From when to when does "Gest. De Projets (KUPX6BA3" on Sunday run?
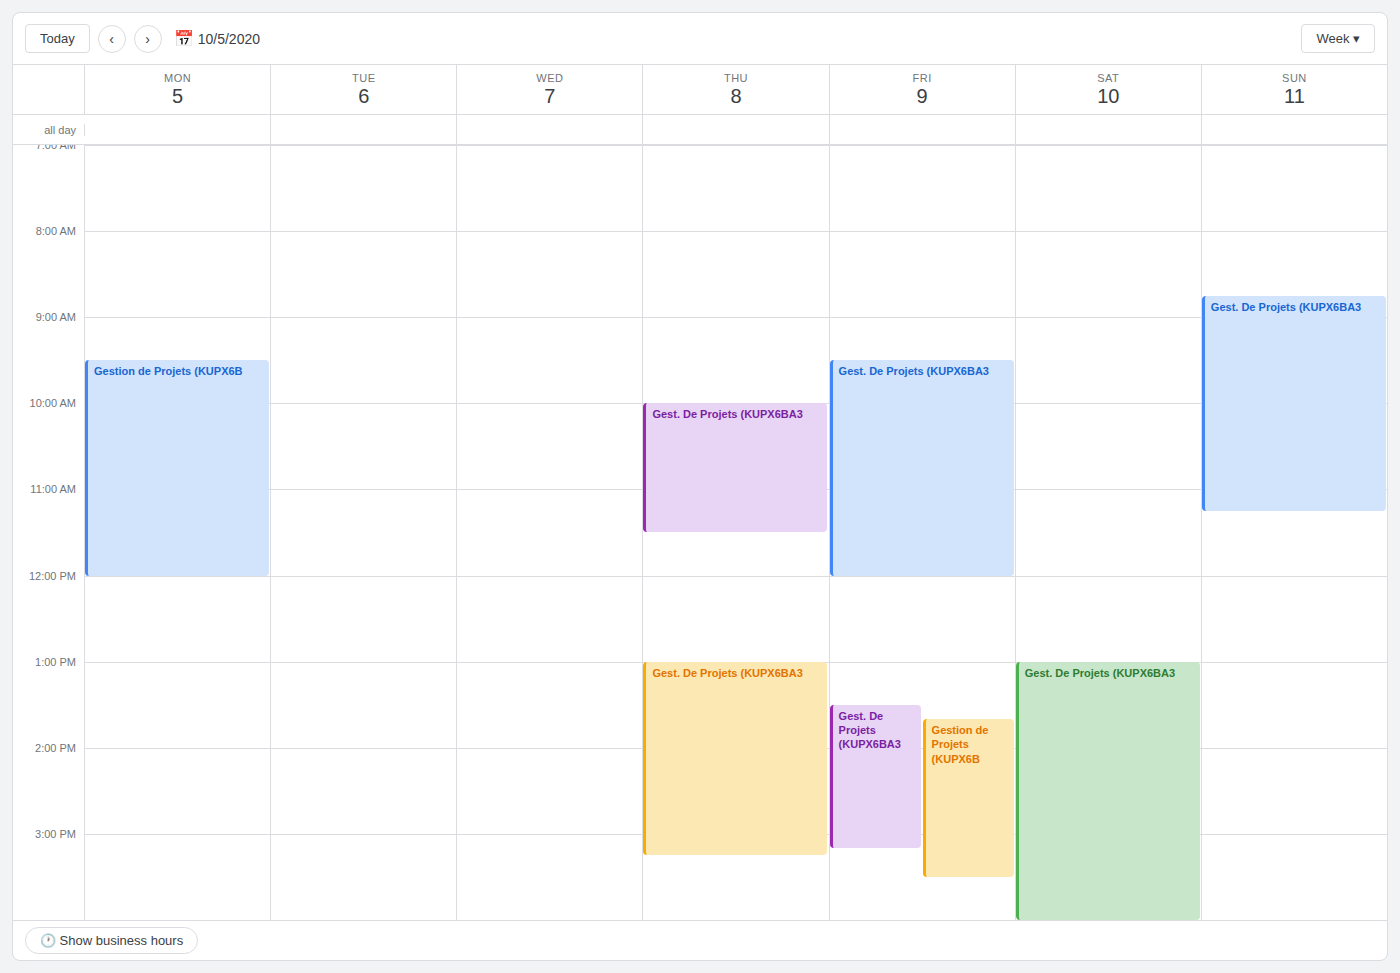
08:45 to 11:15